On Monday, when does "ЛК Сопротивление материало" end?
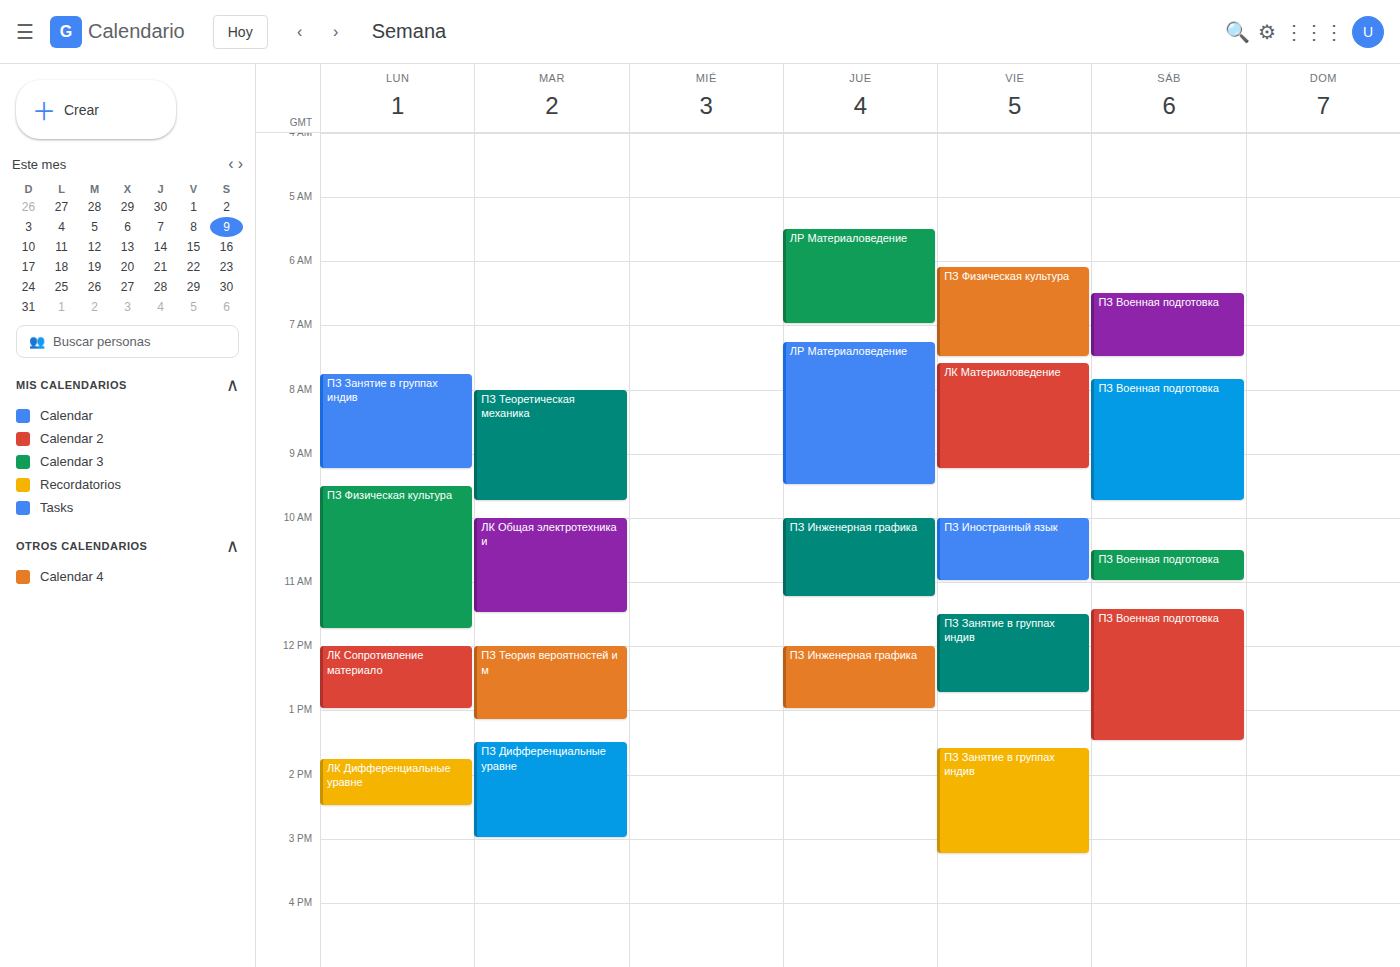
1:00 PM